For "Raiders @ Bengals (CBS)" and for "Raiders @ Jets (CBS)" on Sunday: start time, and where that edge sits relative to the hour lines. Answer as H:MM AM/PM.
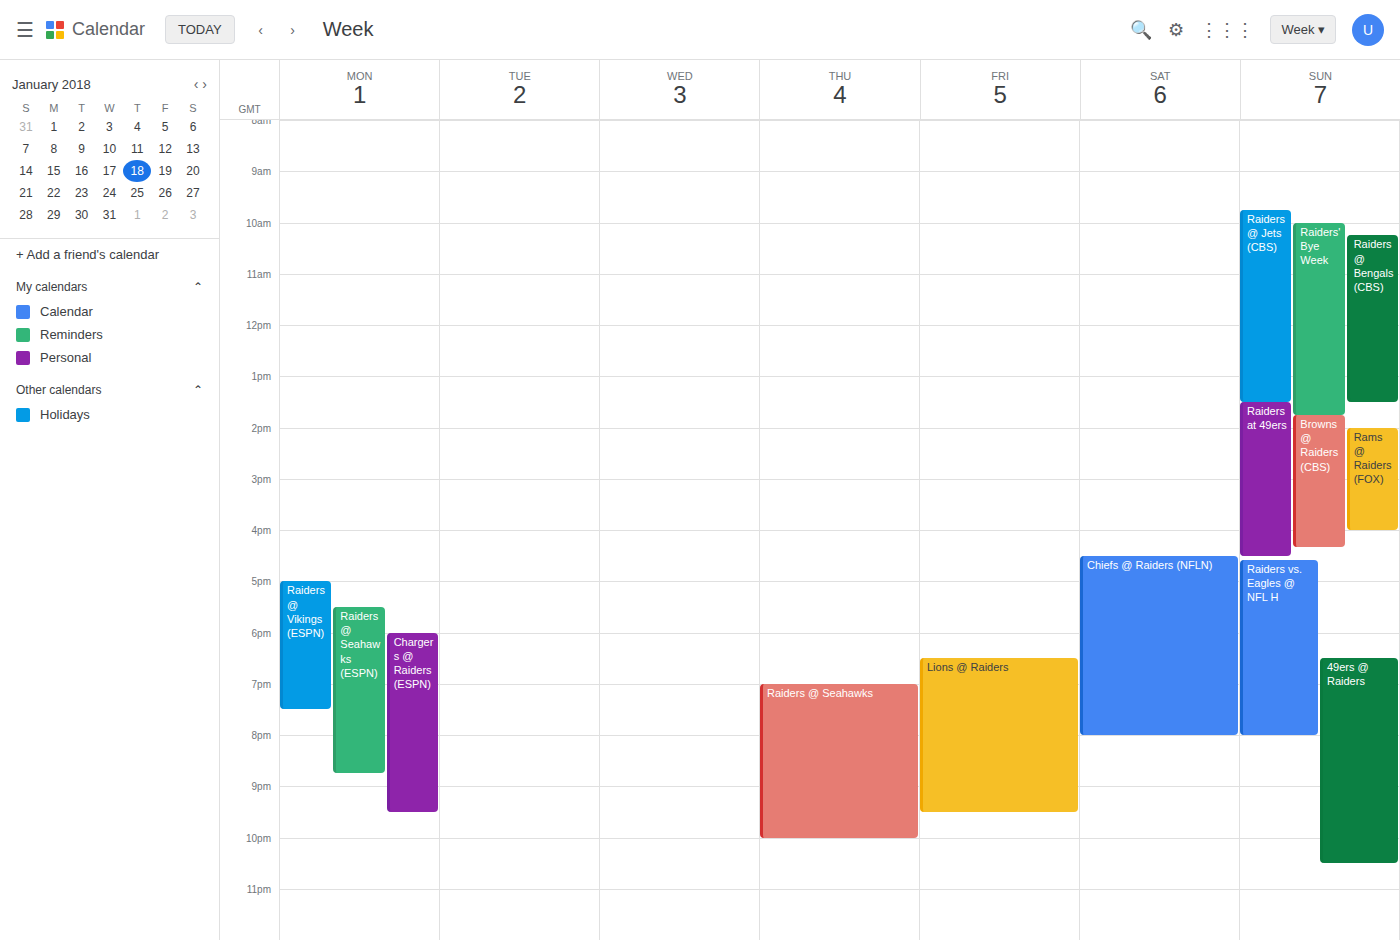
"Raiders @ Bengals (CBS)": 10:15 AM, neither: a quarter of the way from the 10 AM line to the 11 AM line. "Raiders @ Jets (CBS)": 9:45 AM, neither: three quarters of the way from the 9 AM line to the 10 AM line.